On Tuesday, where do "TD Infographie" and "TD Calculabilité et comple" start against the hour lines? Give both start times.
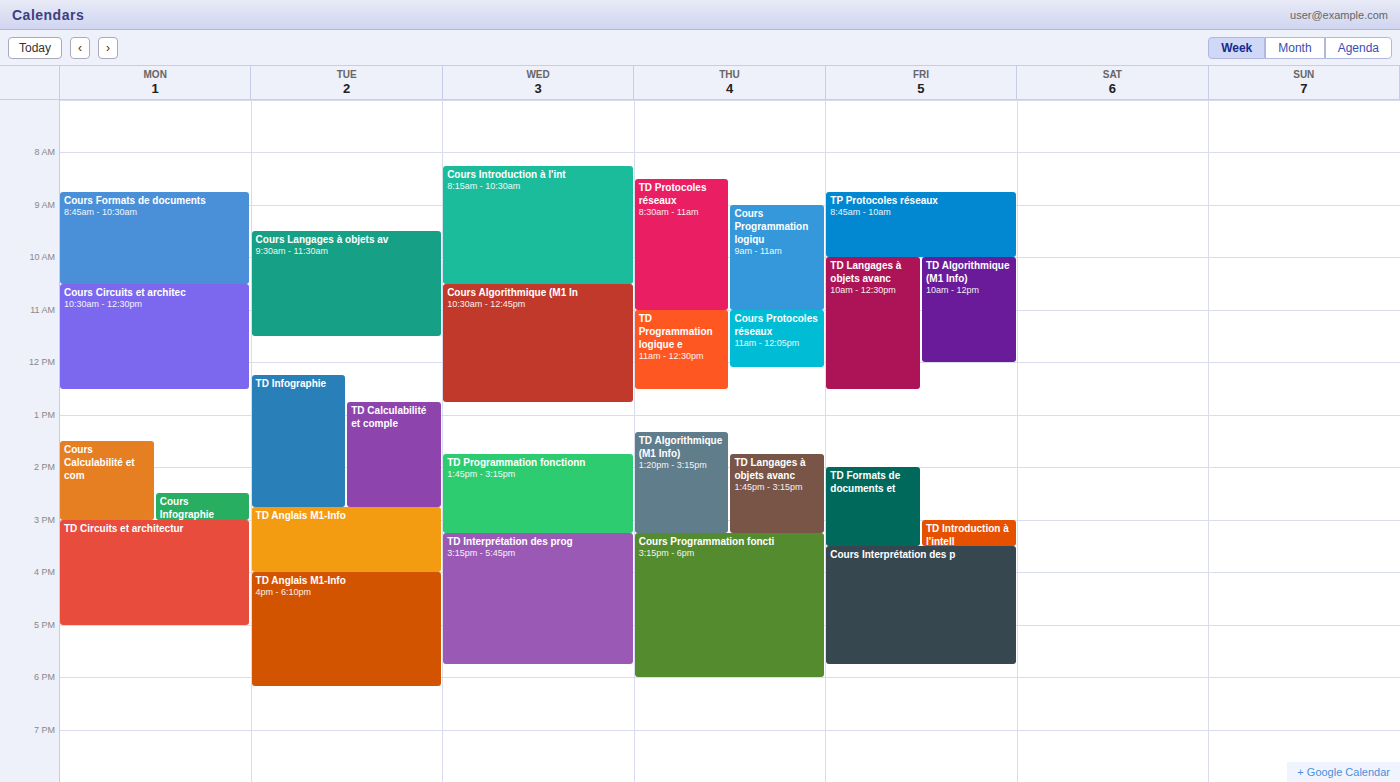
"TD Infographie": 12:15 PM, neither: a quarter of the way from the 12 PM line to the 1 PM line. "TD Calculabilité et comple": 12:45 PM, neither: three quarters of the way from the 12 PM line to the 1 PM line.